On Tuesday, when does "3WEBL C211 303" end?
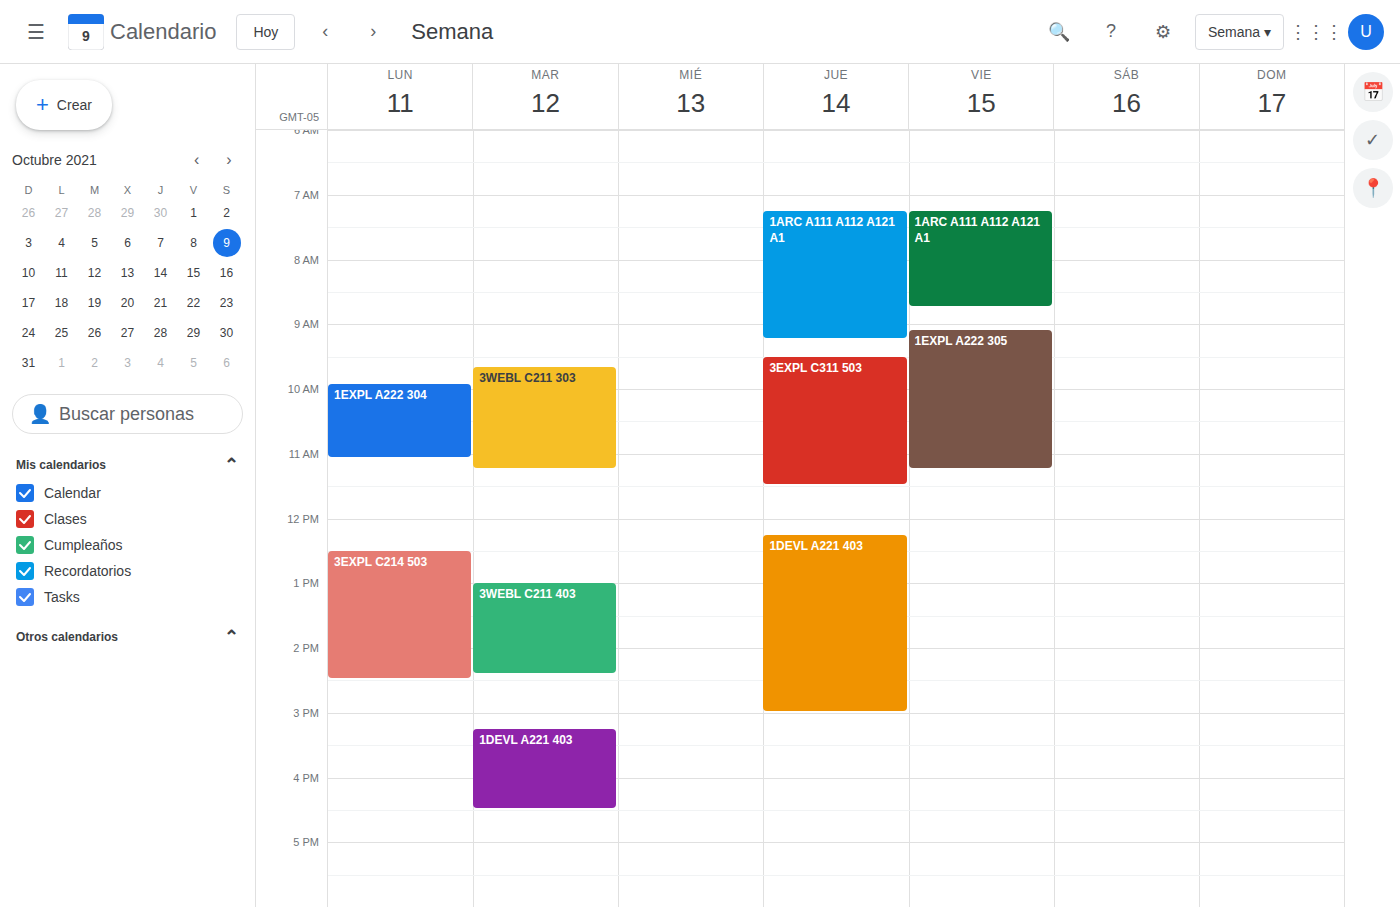
11:15 AM